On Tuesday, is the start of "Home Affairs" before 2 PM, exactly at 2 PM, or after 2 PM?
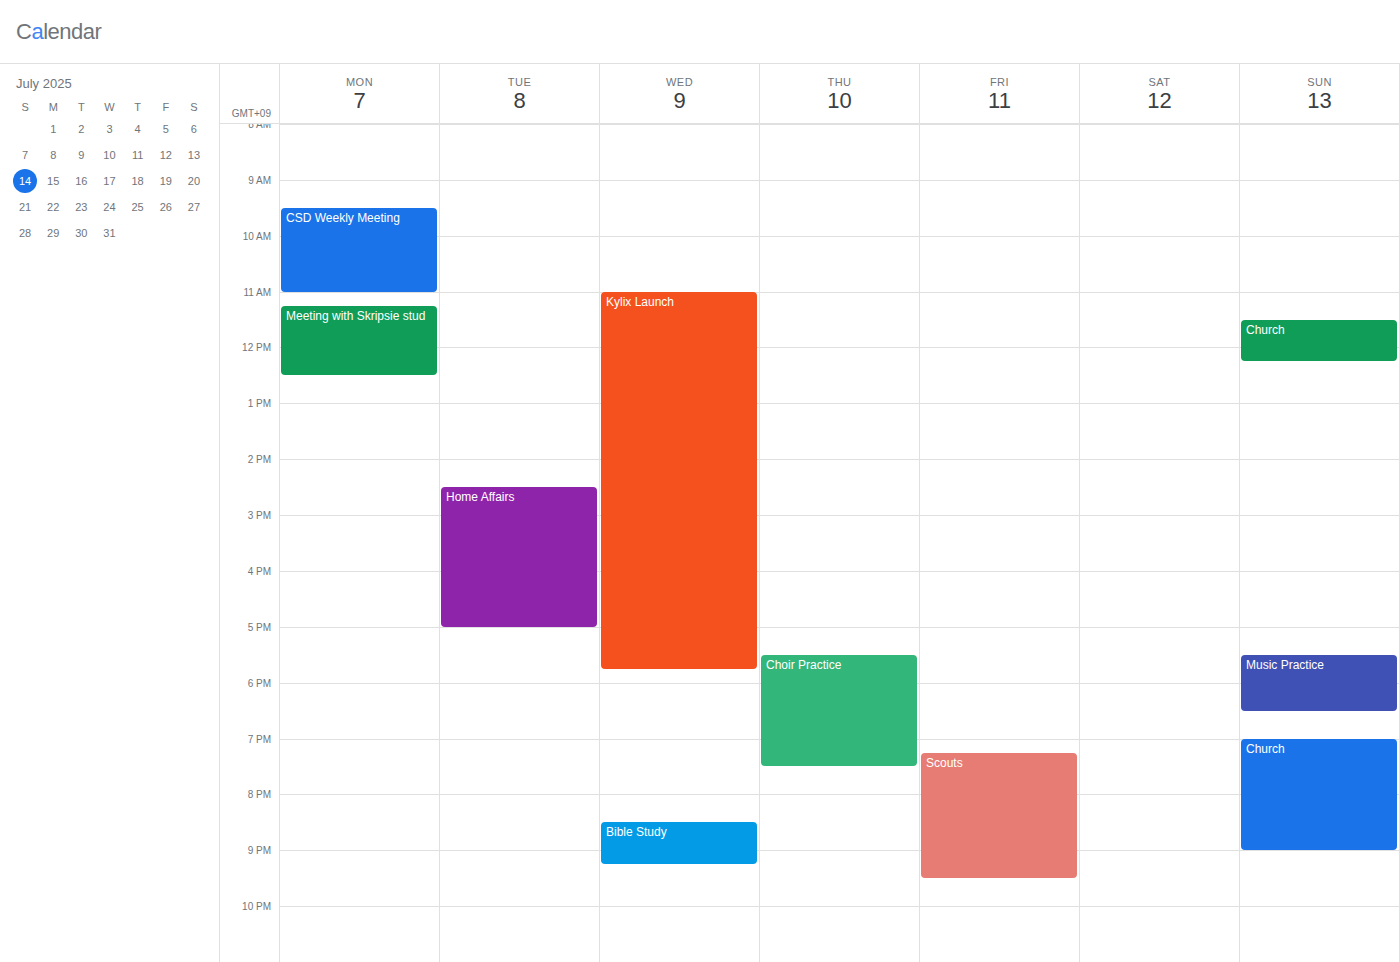
2:30 PM -- after 2 PM, 30 minutes below the 2 PM line.